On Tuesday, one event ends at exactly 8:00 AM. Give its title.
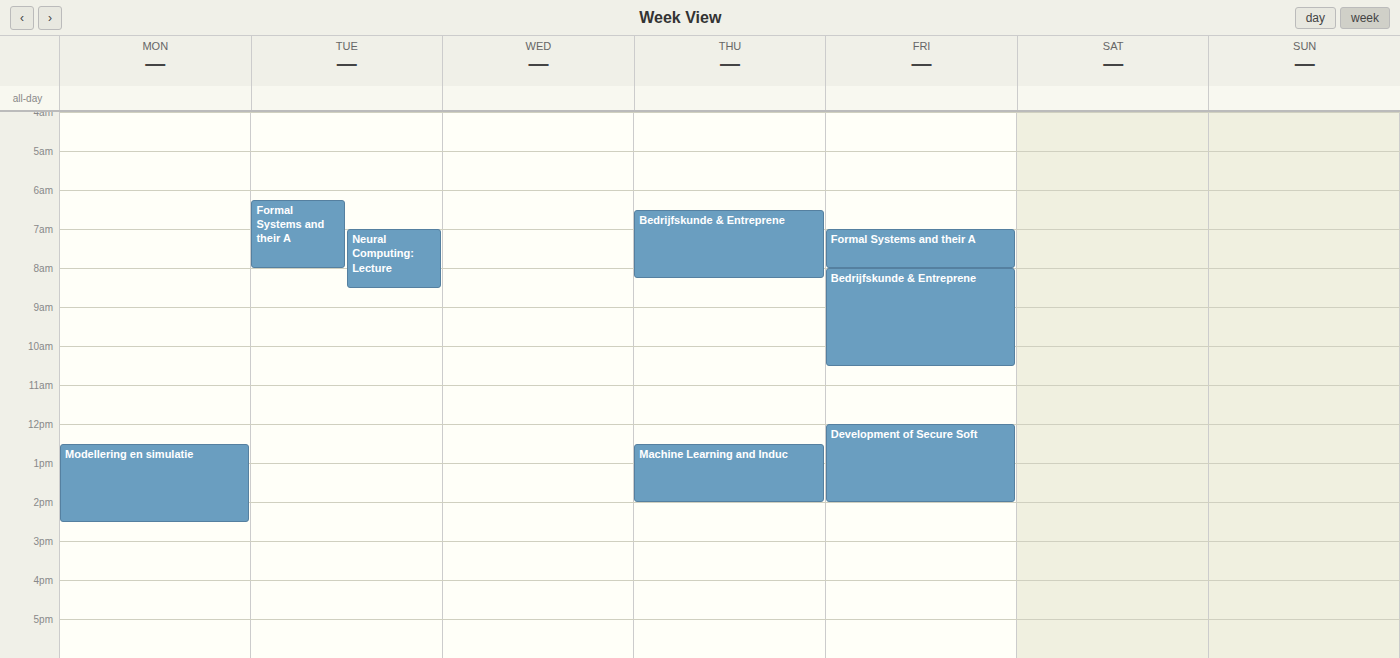
"Formal Systems and their A"